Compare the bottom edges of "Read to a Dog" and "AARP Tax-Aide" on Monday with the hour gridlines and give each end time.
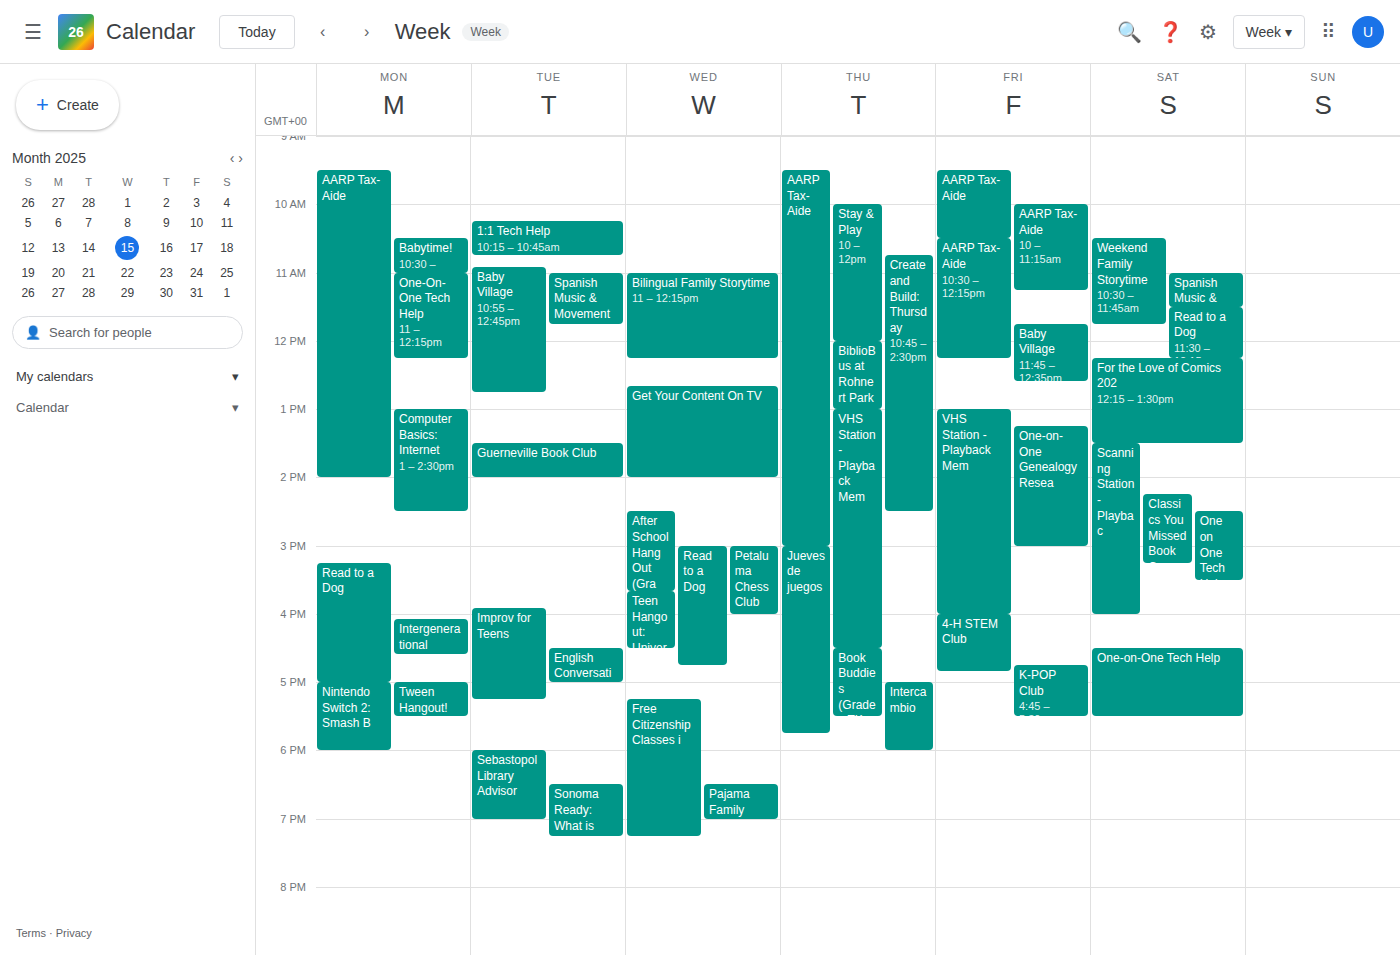
"Read to a Dog": 5:00 PM, exactly on the 5 PM line. "AARP Tax-Aide": 2:00 PM, exactly on the 2 PM line.